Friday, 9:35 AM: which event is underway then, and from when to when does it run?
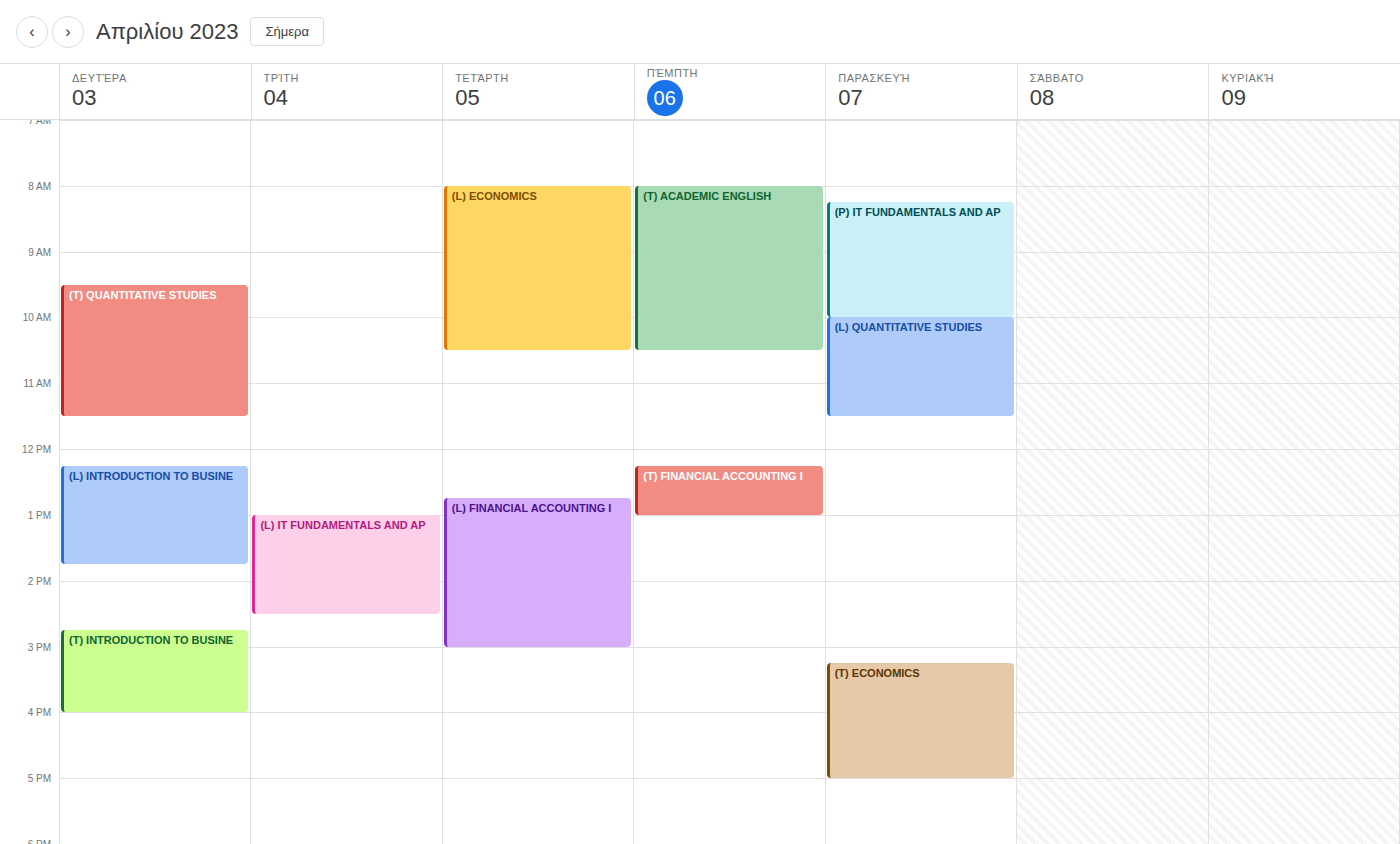
"(P) IT FUNDAMENTALS AND AP", 8:15 AM to 10:00 AM